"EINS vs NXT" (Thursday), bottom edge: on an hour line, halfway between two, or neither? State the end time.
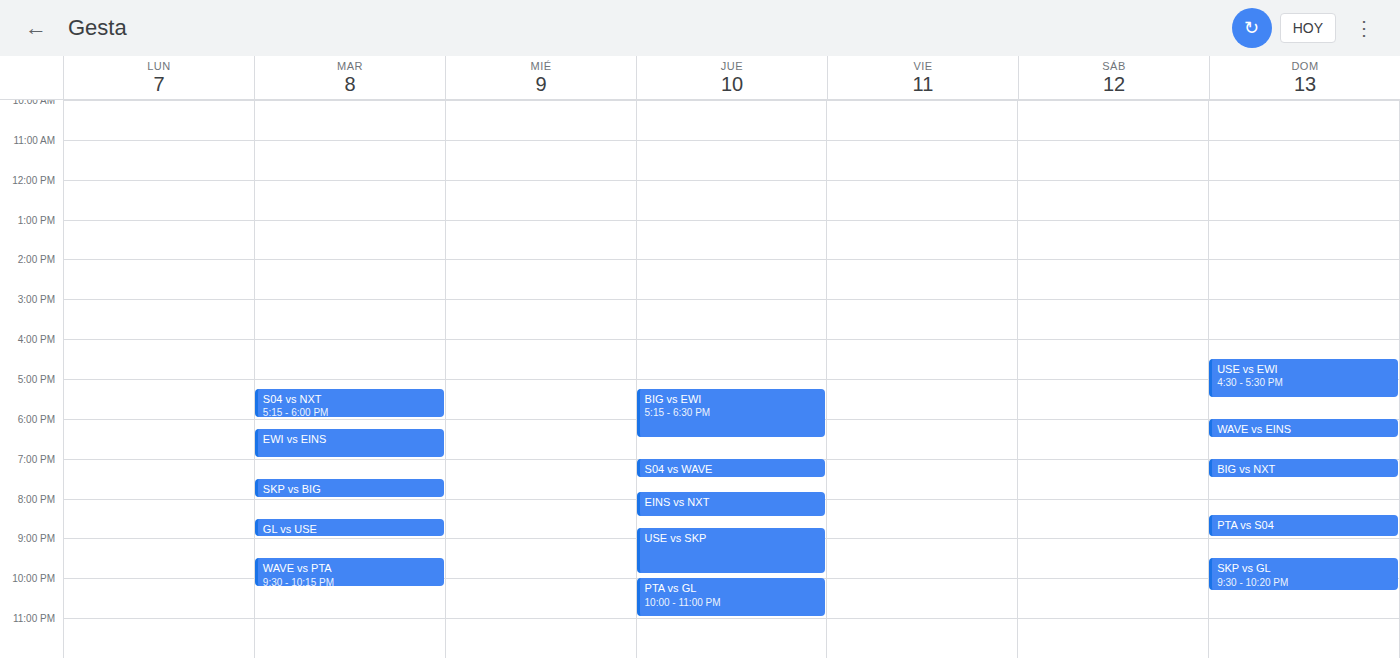
8:30 PM -- halfway between the 8 PM and 9 PM lines.